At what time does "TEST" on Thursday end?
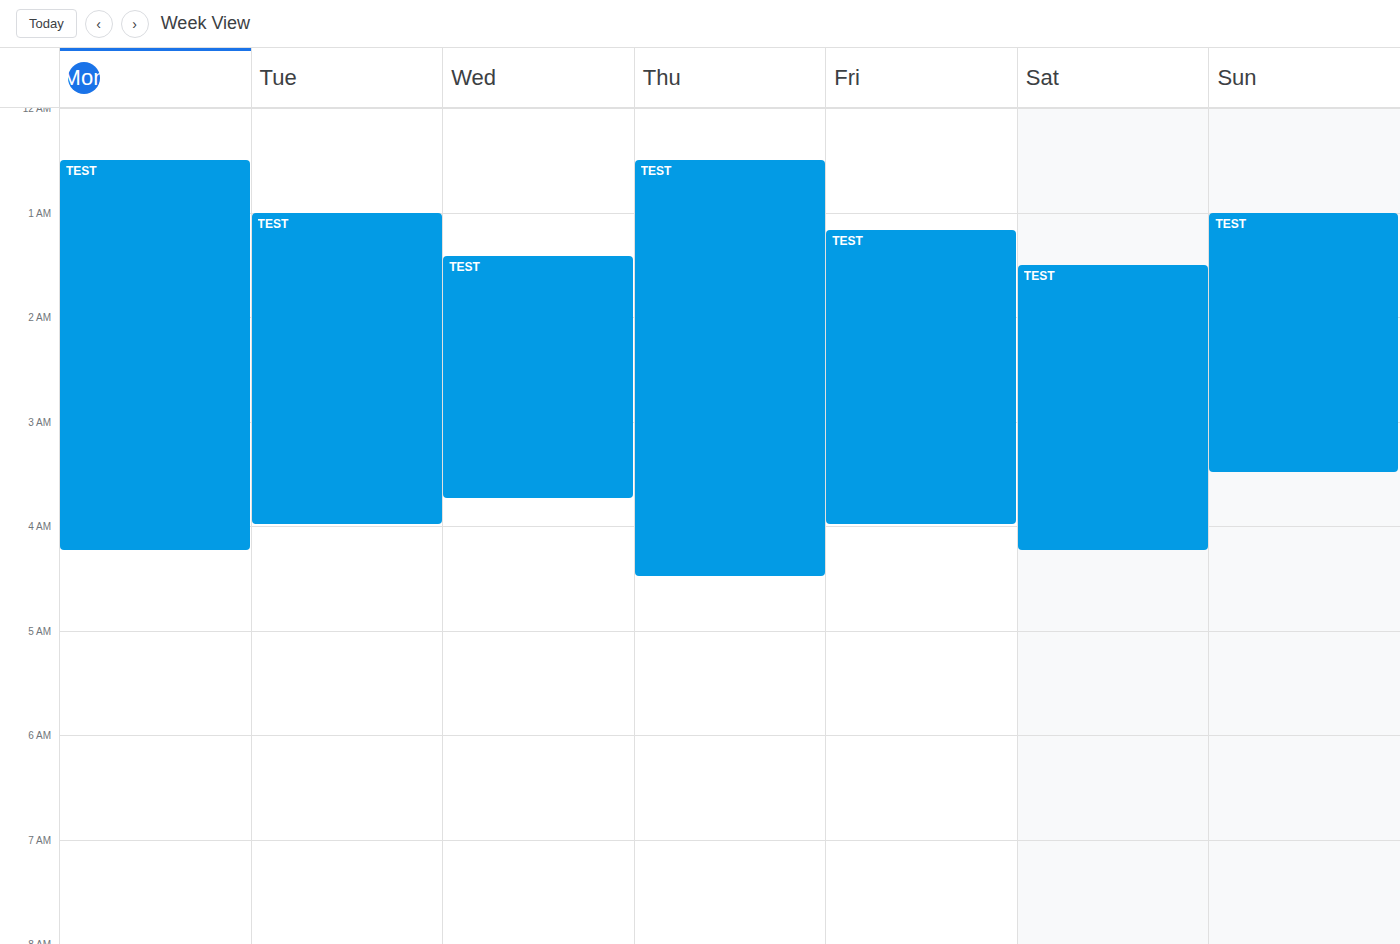
4:30 AM